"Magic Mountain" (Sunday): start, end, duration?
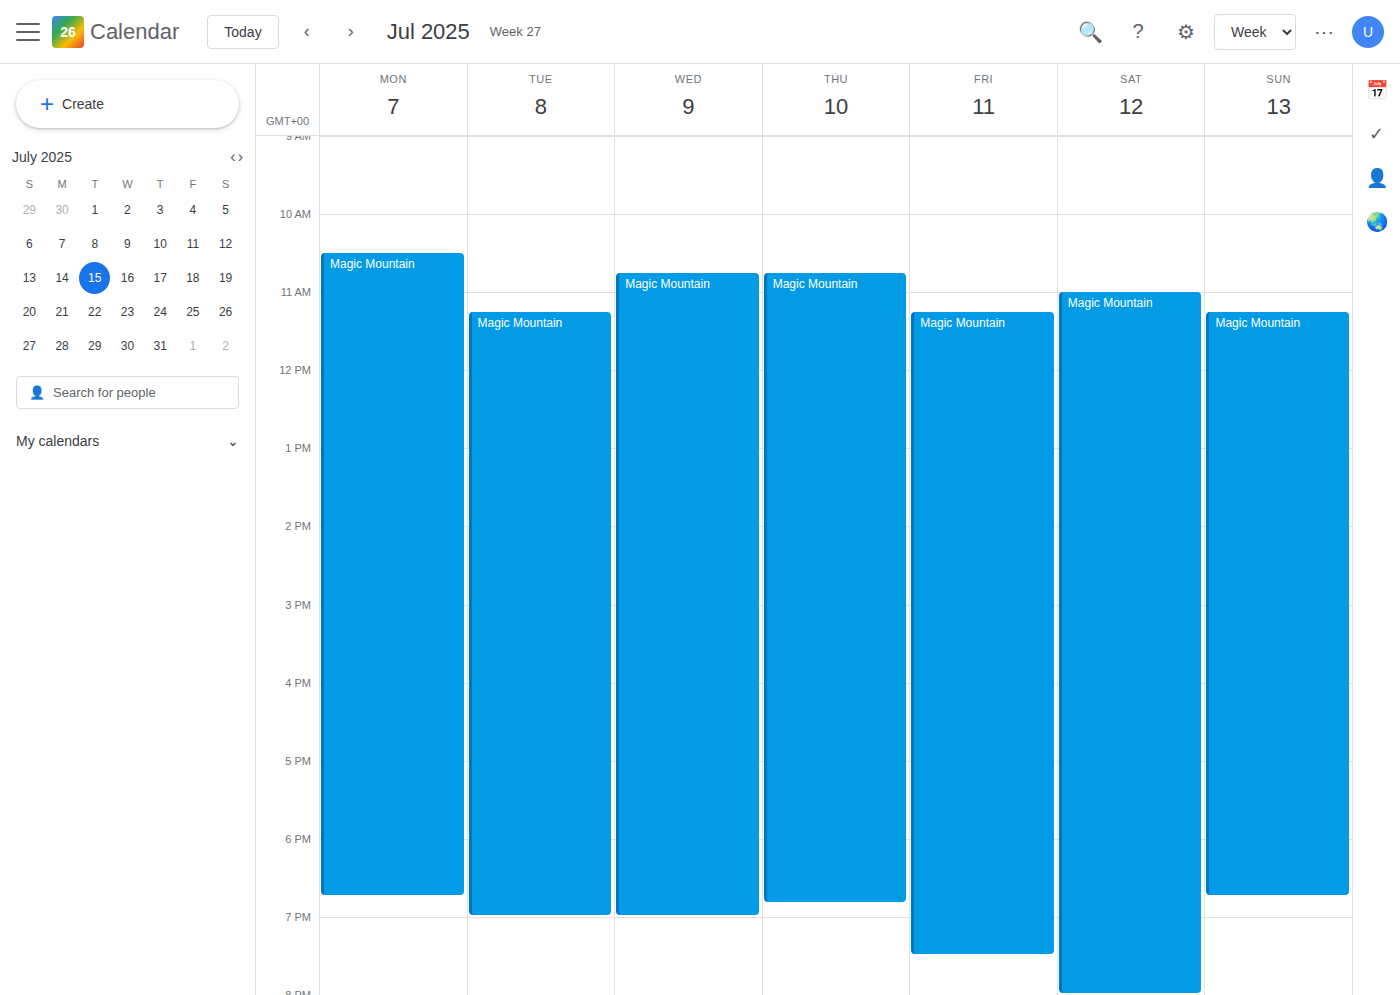
11:15 AM to 6:45 PM, 7 hours 30 minutes